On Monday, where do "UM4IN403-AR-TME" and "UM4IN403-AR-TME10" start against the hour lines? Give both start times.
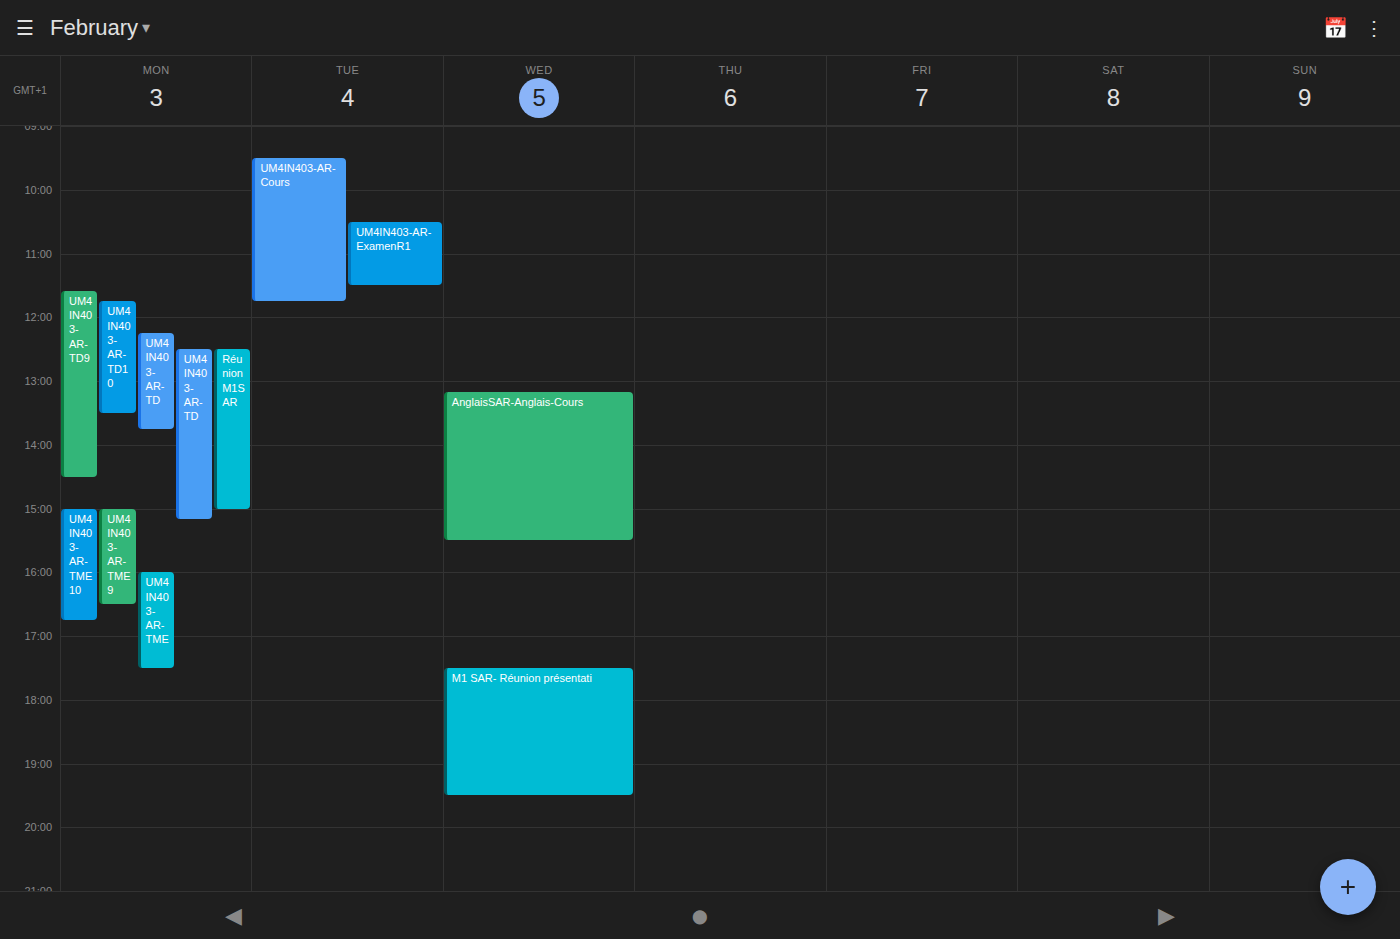
"UM4IN403-AR-TME": 4:00 PM, exactly on the 4 PM line. "UM4IN403-AR-TME10": 3:00 PM, exactly on the 3 PM line.